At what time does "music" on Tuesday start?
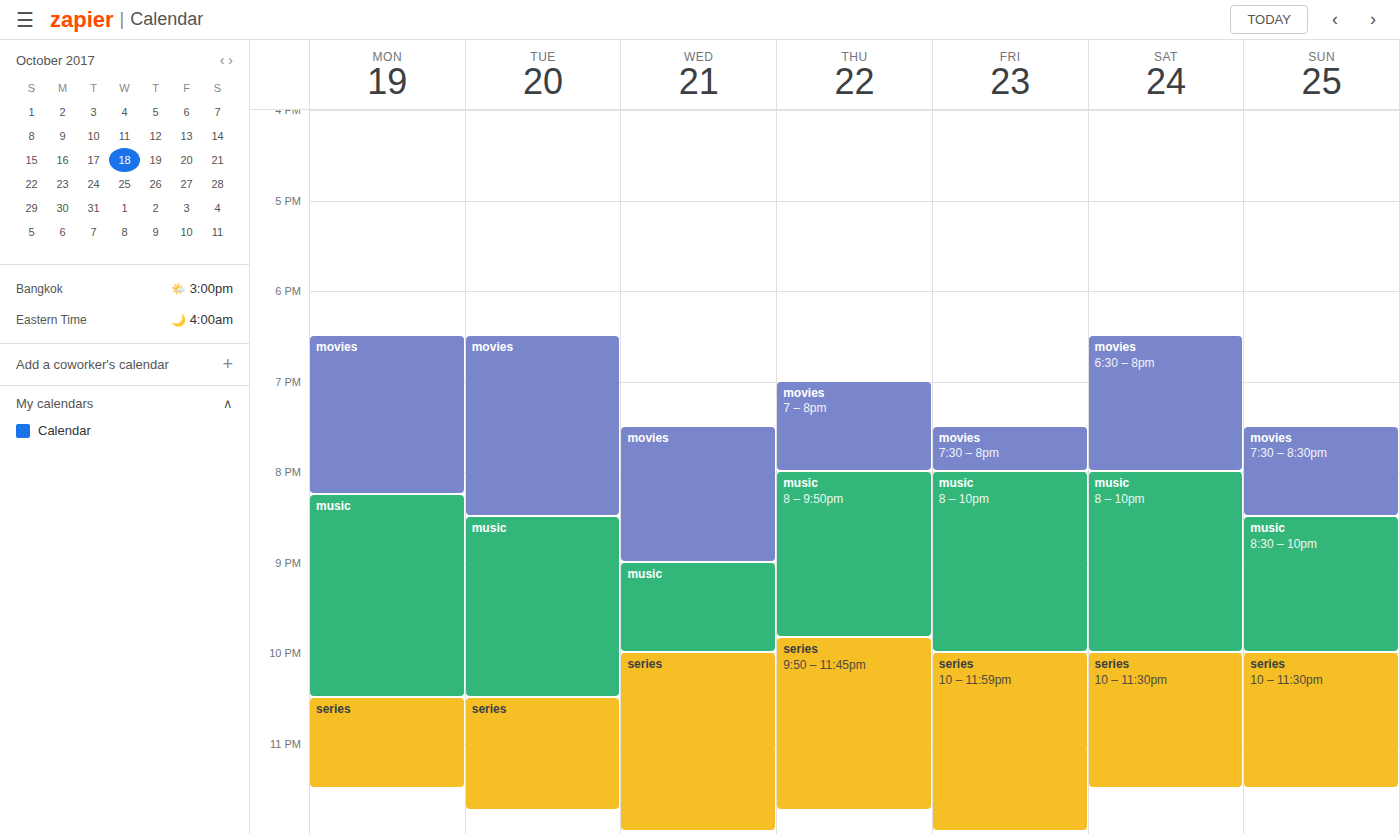
8:30 PM